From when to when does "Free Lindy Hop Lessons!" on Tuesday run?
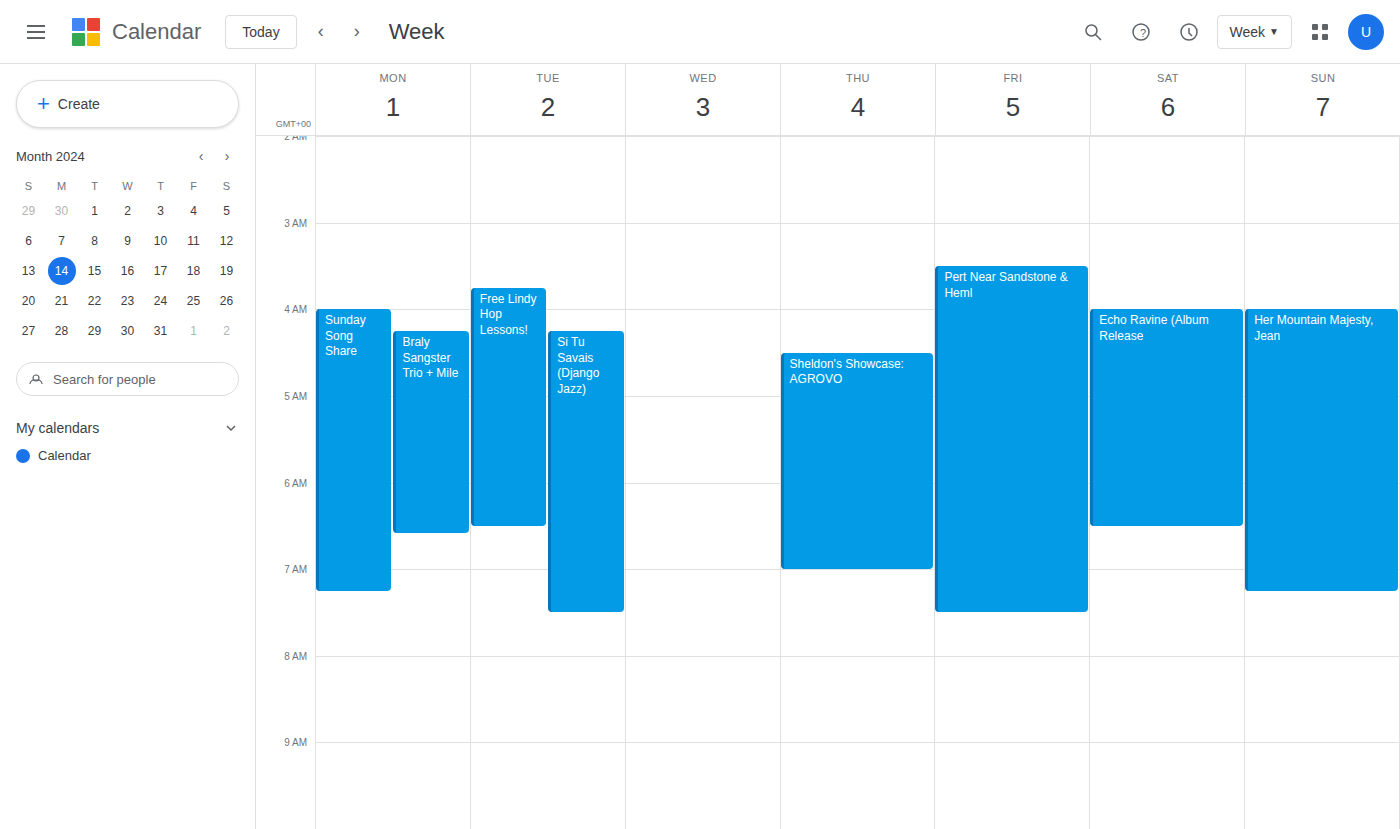
3:45 AM to 6:30 AM